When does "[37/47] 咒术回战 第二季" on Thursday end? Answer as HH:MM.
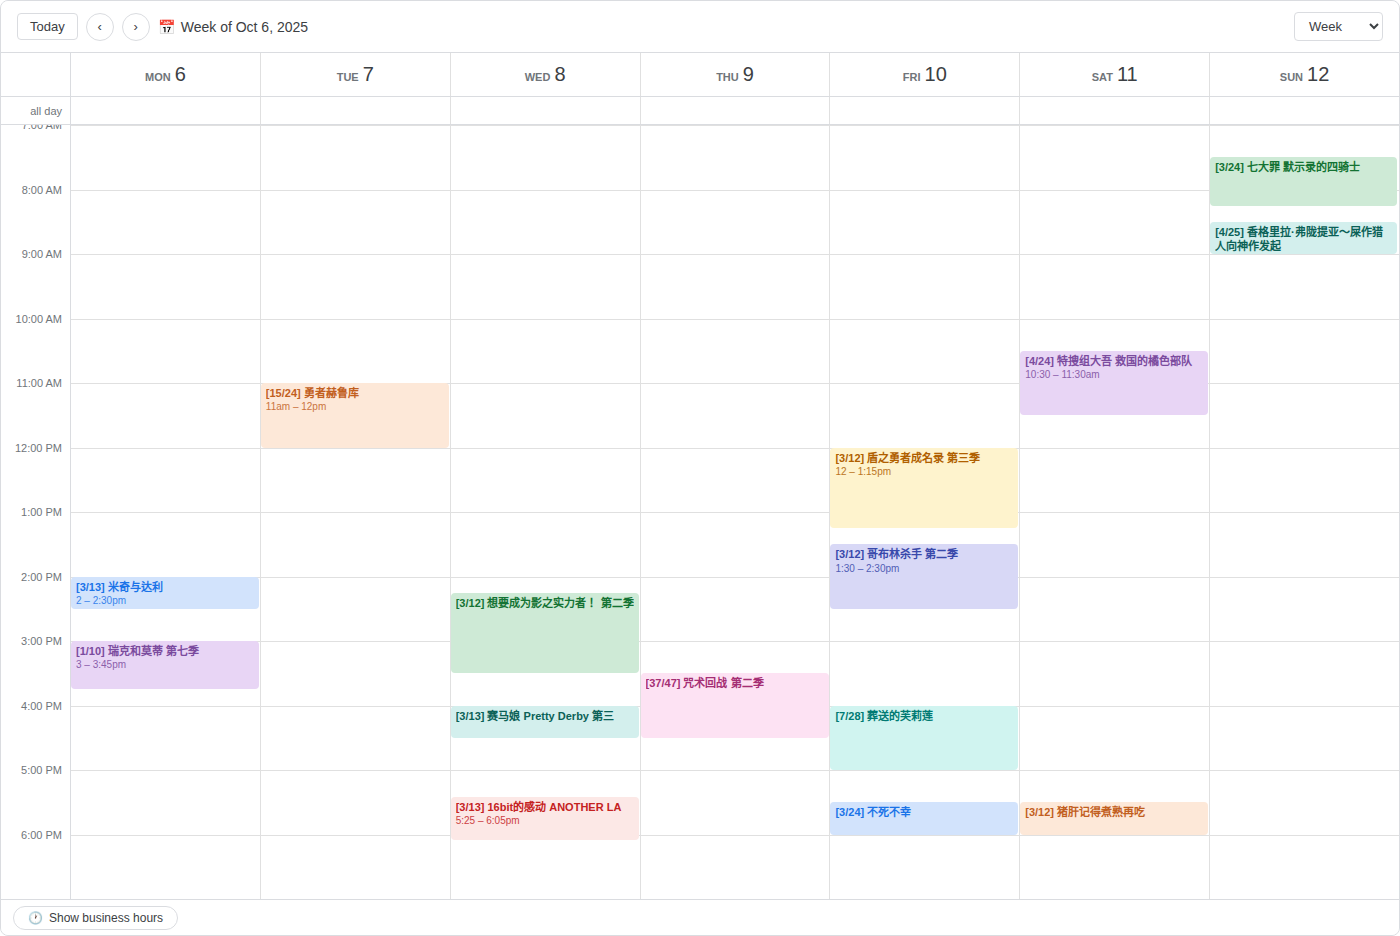
16:30